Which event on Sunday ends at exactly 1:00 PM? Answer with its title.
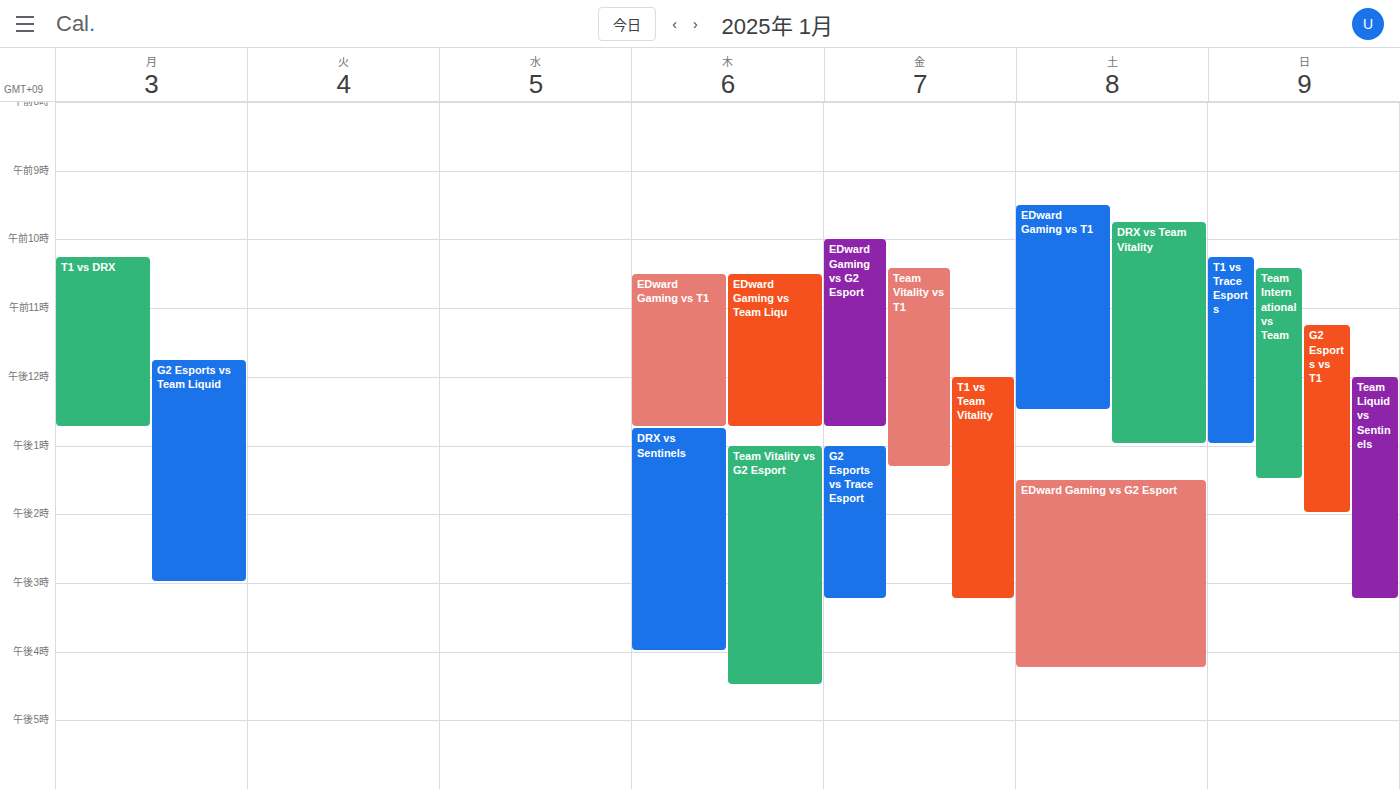
"T1 vs Trace Esports"